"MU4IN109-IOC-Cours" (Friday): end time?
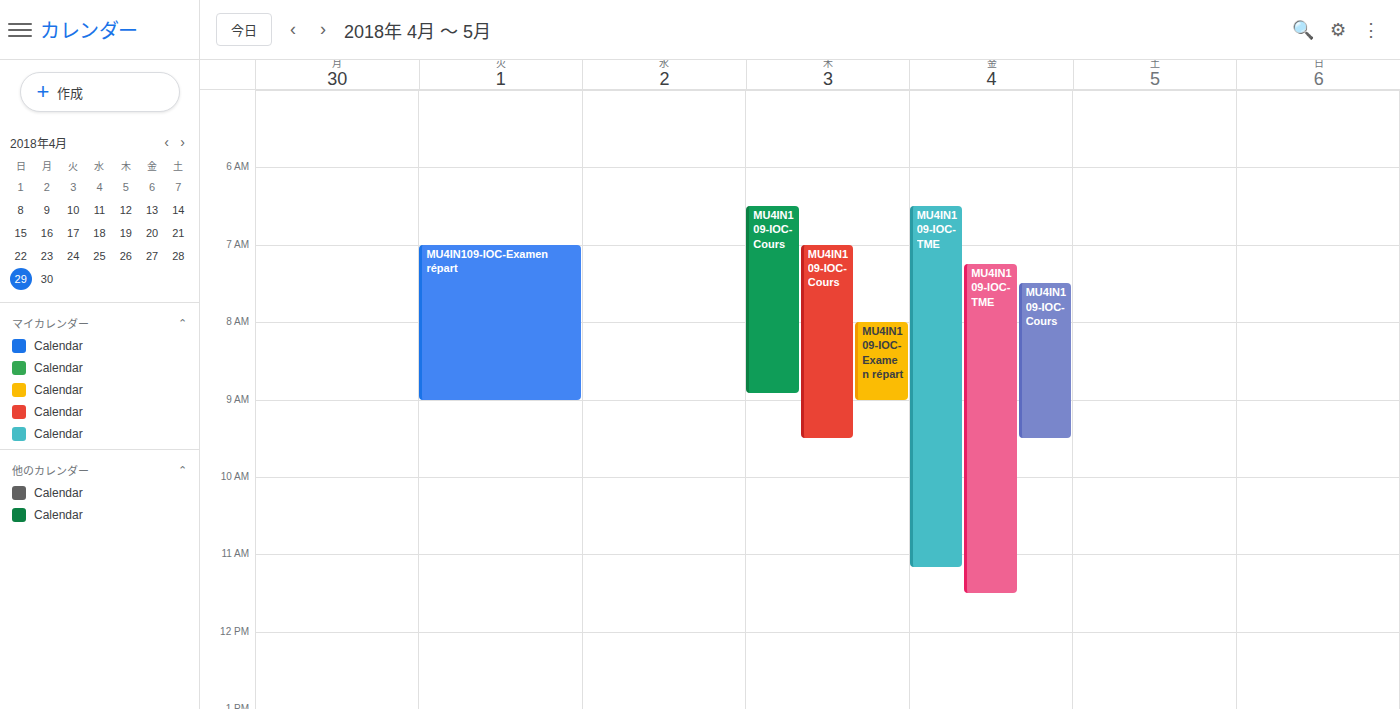
09:30